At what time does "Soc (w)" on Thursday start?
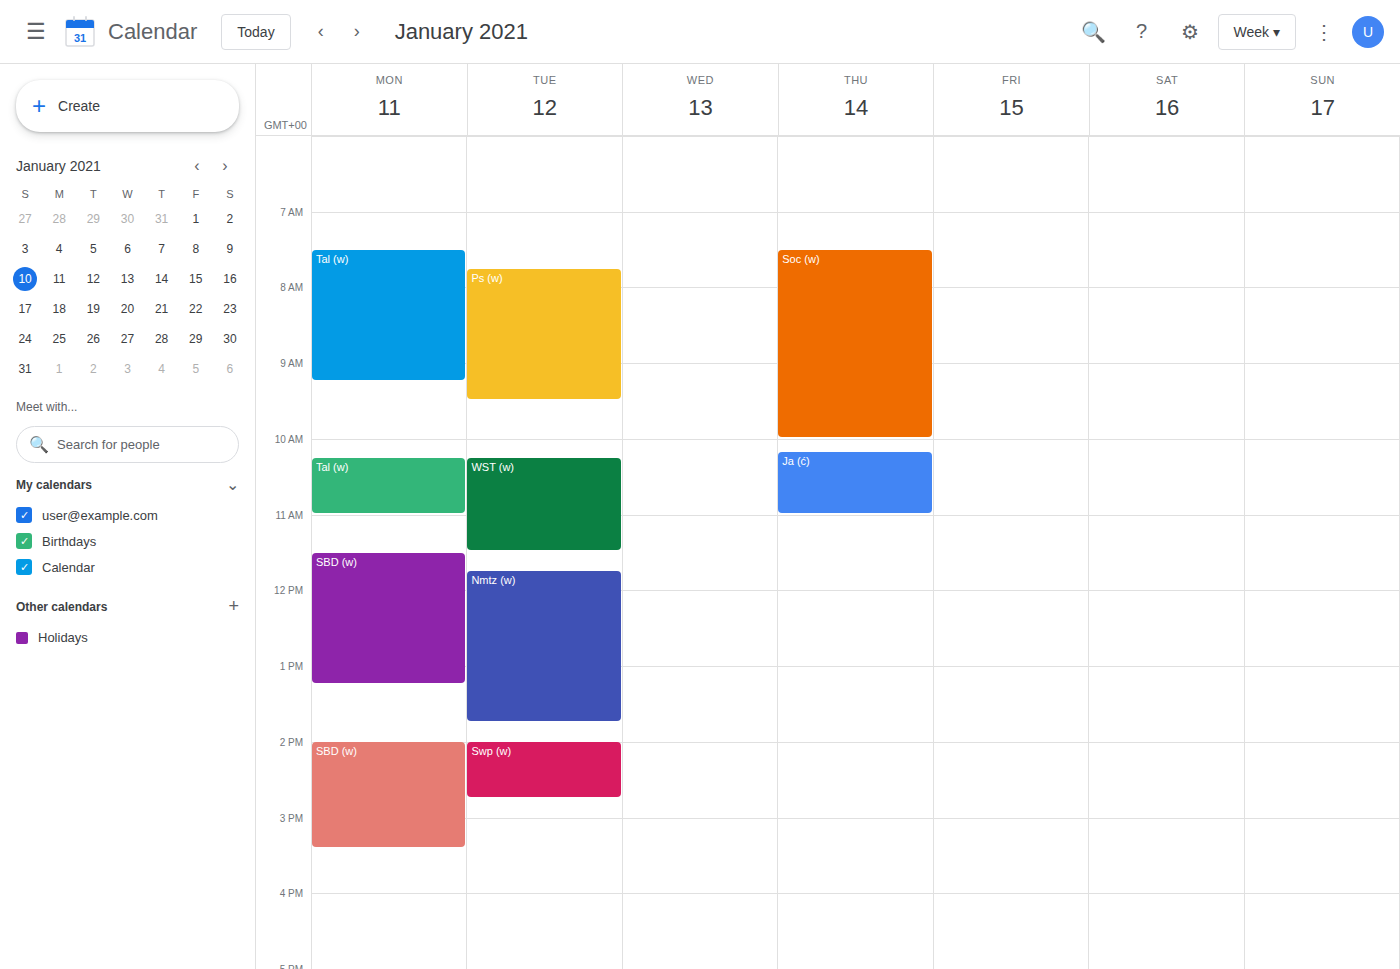
7:30 AM